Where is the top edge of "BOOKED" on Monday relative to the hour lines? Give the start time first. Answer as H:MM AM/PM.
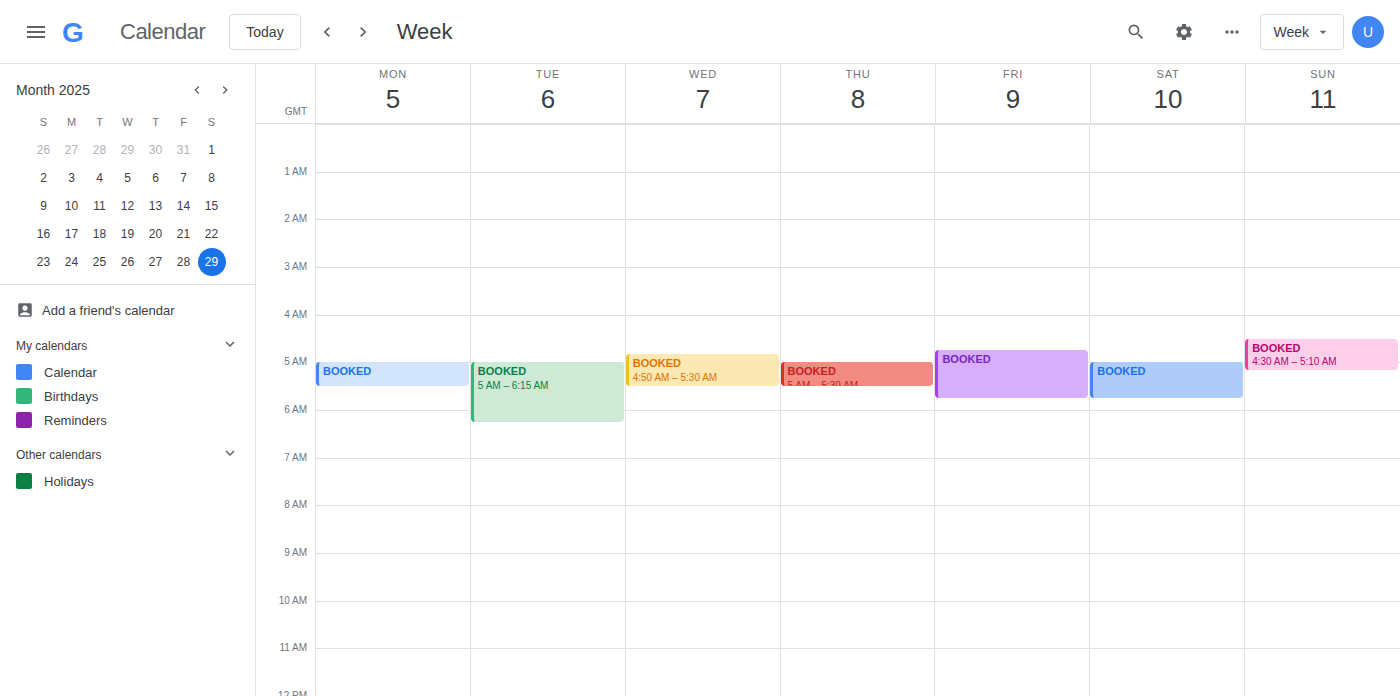
5:00 AM -- exactly on the 5 AM line.